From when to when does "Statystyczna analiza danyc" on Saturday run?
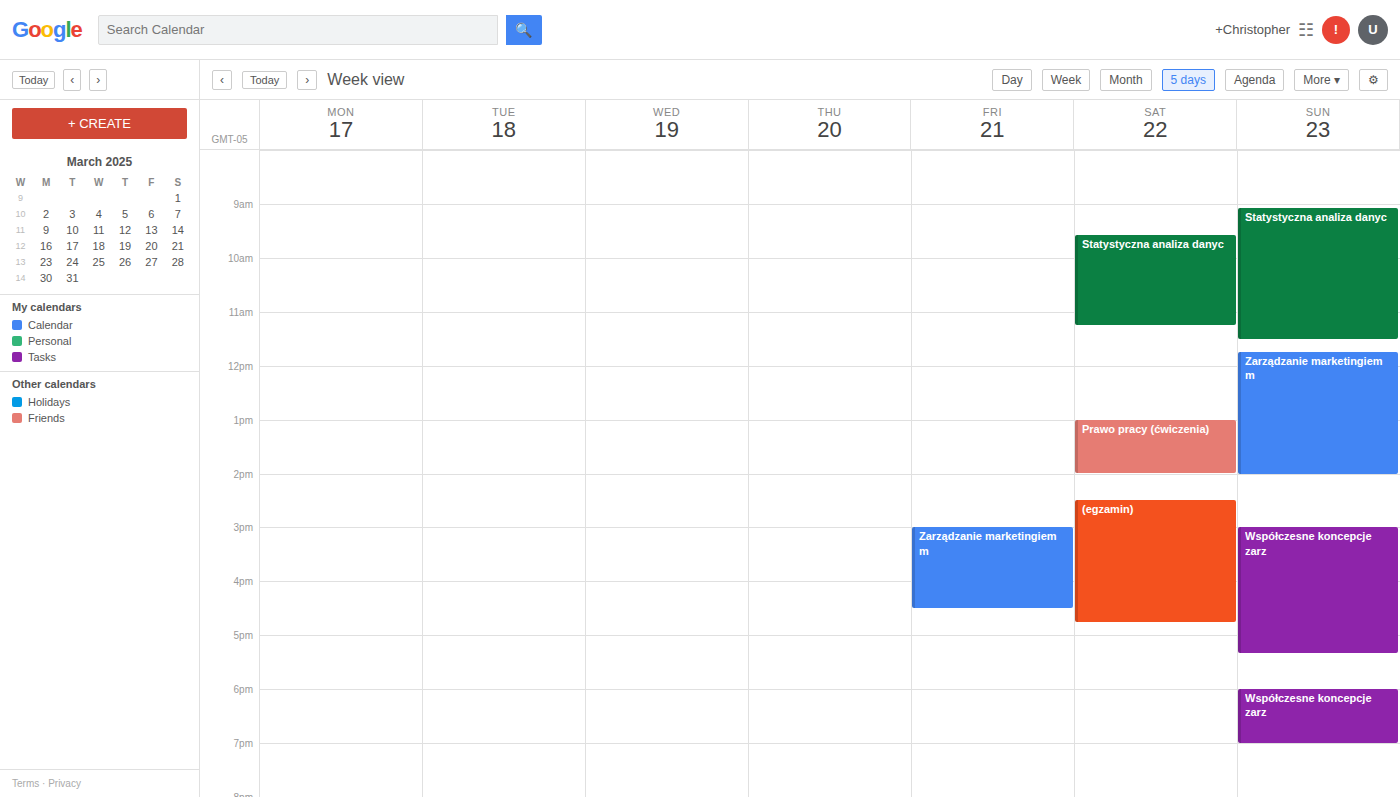
9:35 AM to 11:15 AM